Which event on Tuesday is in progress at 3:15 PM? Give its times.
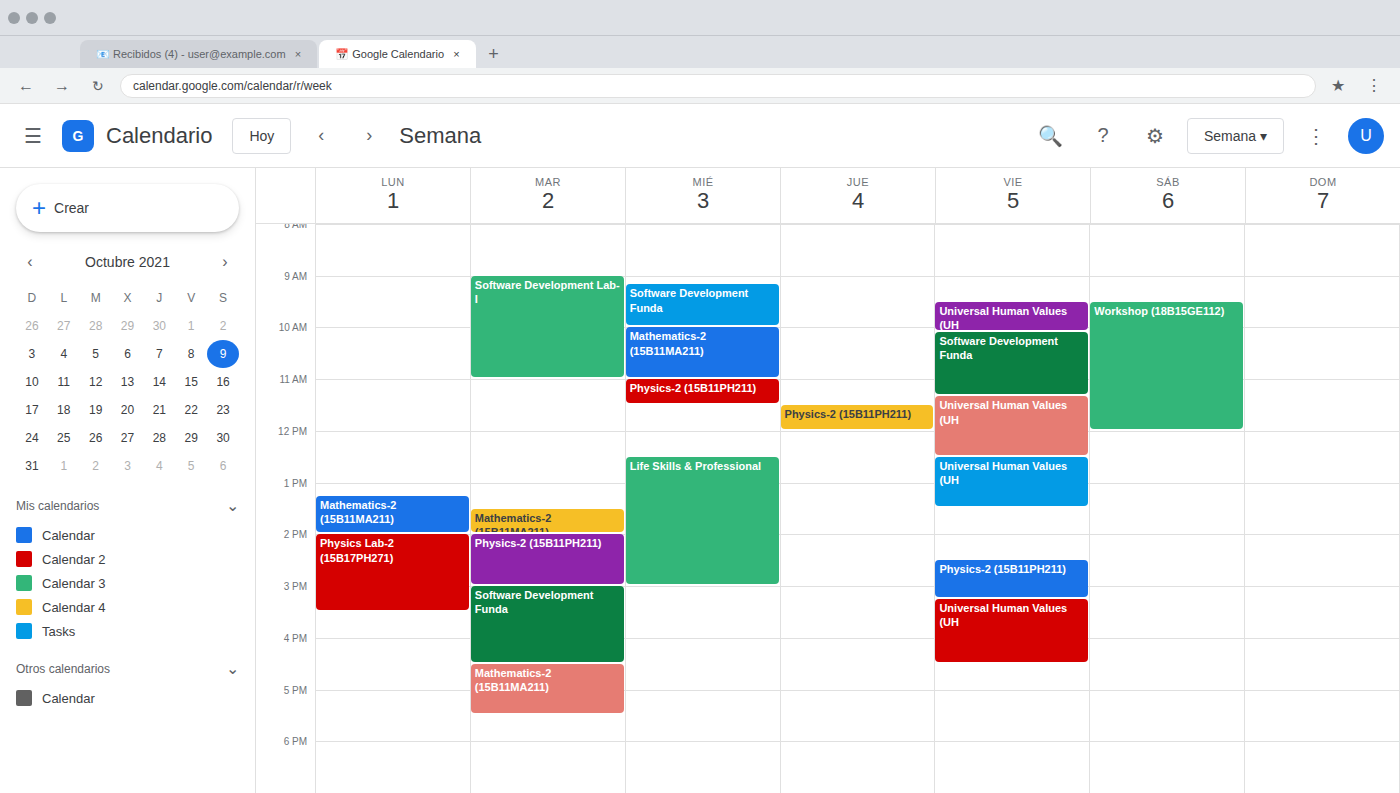
"Software Development Funda", 3:00 PM to 4:30 PM